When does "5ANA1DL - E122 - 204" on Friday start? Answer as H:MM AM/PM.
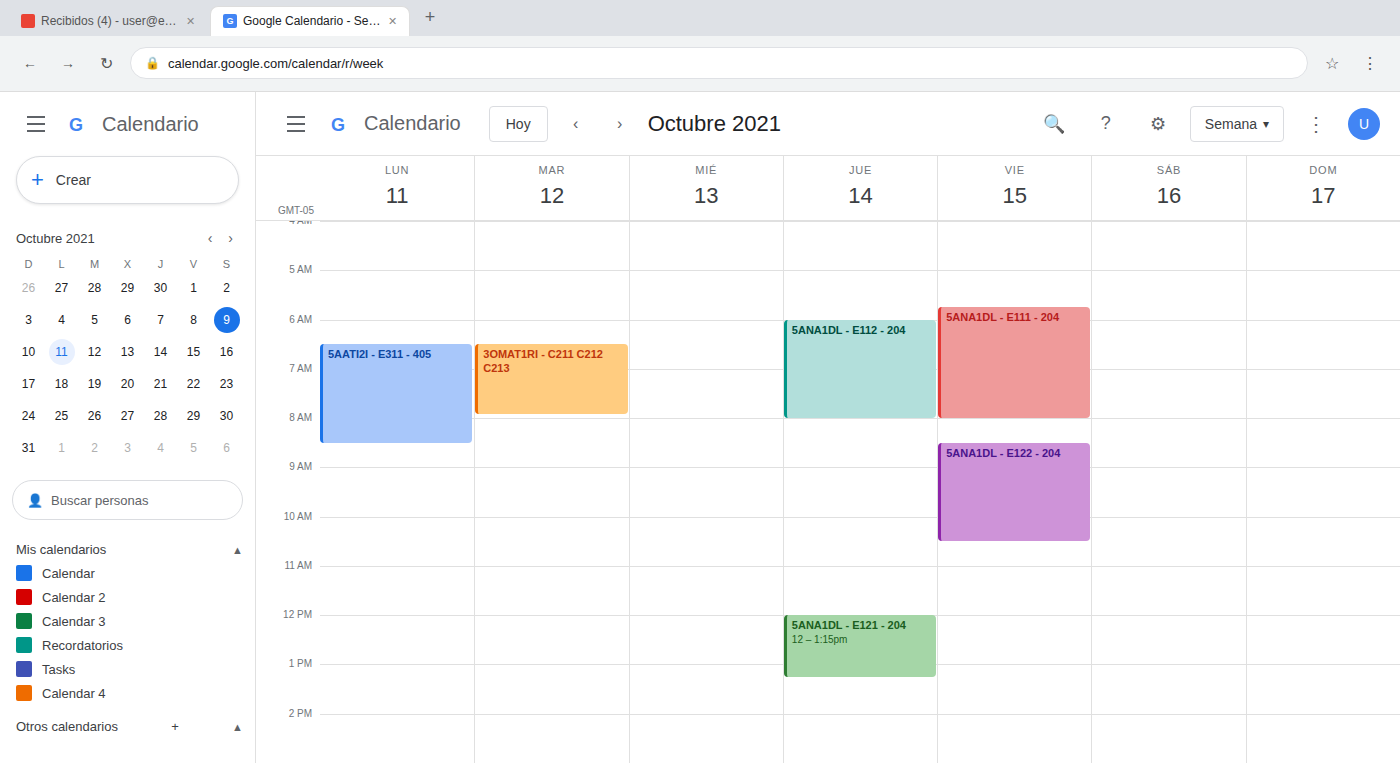
8:30 AM